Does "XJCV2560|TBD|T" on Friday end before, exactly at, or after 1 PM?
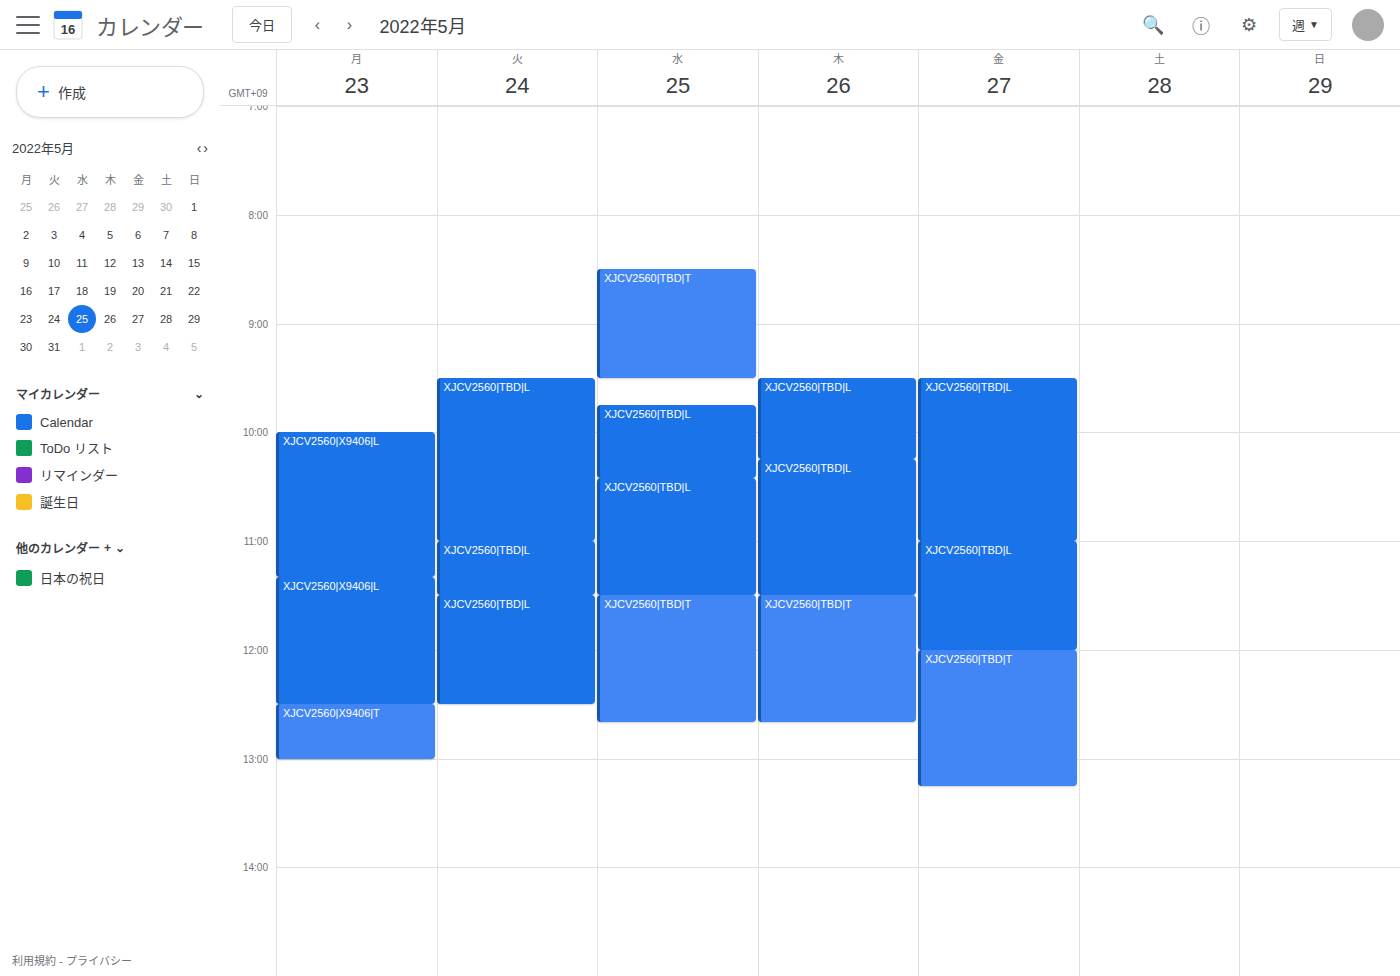
1:15 PM -- after 1 PM, 15 minutes below the 1 PM line.